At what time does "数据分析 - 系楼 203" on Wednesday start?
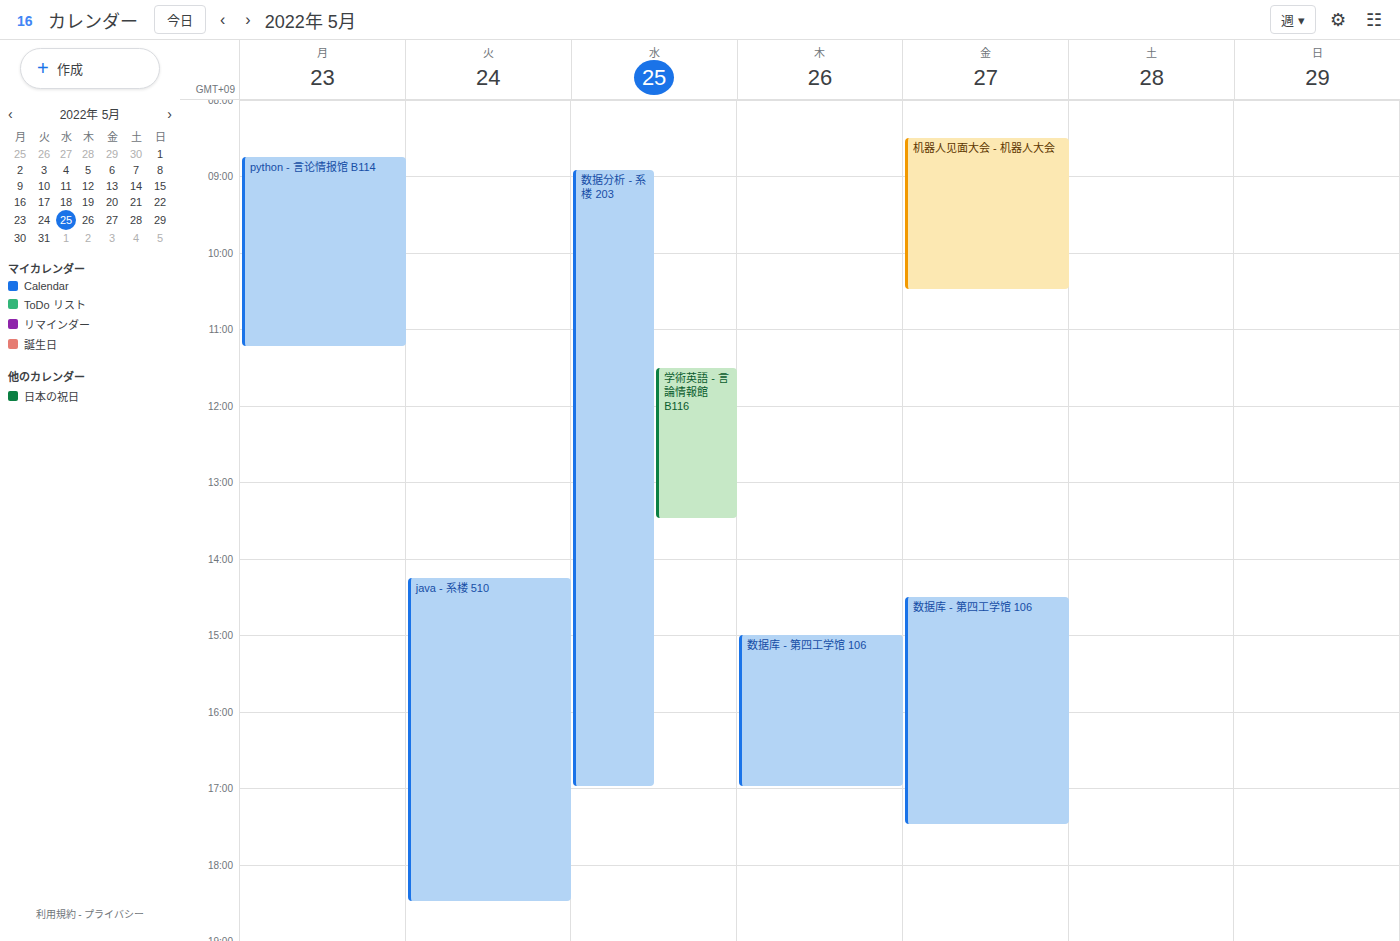
8:55 AM